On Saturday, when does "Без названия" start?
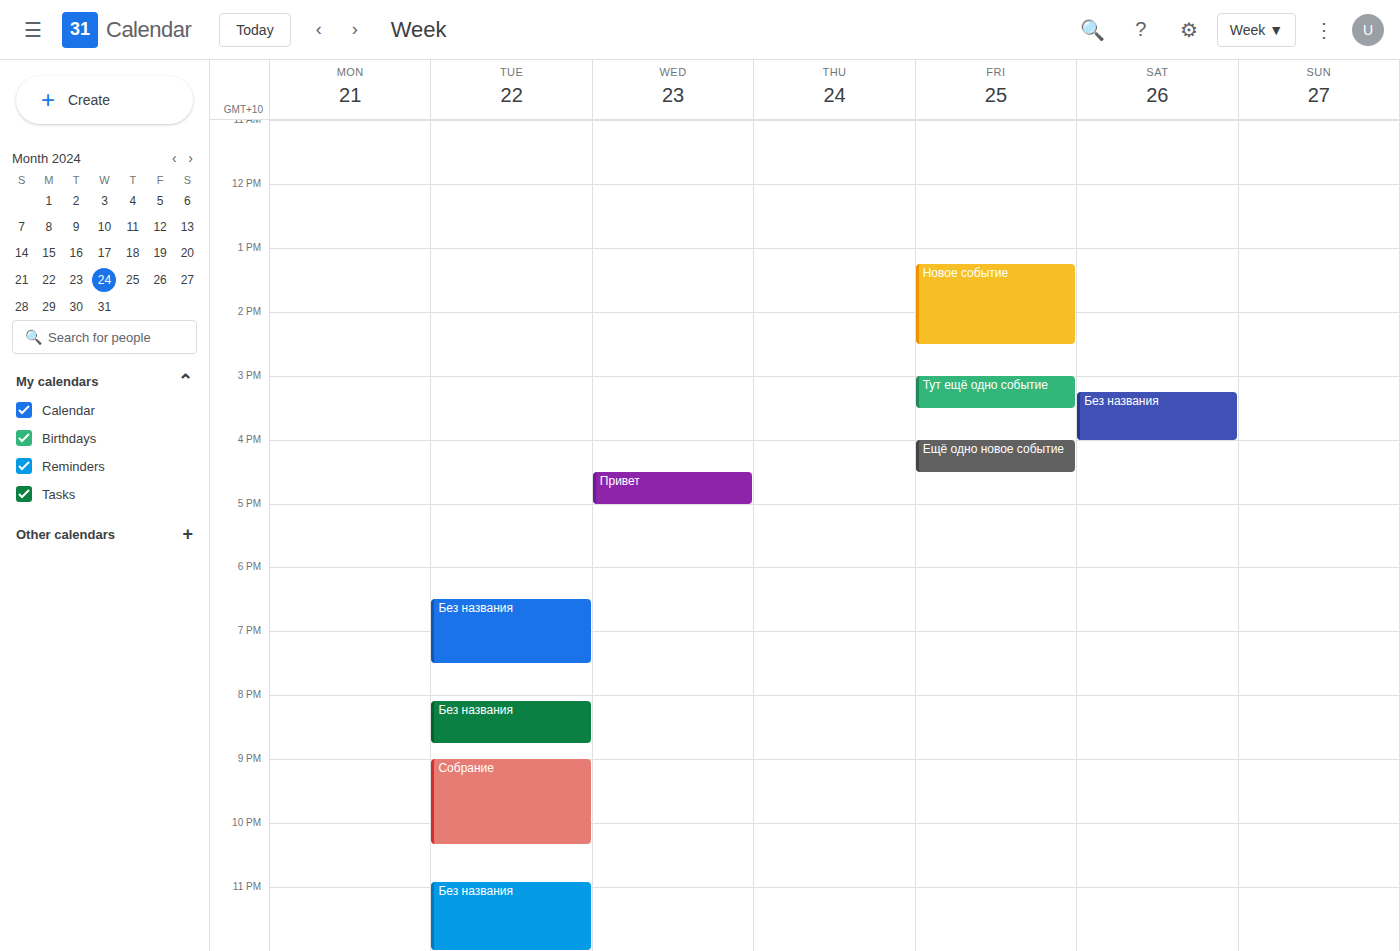
3:15 PM